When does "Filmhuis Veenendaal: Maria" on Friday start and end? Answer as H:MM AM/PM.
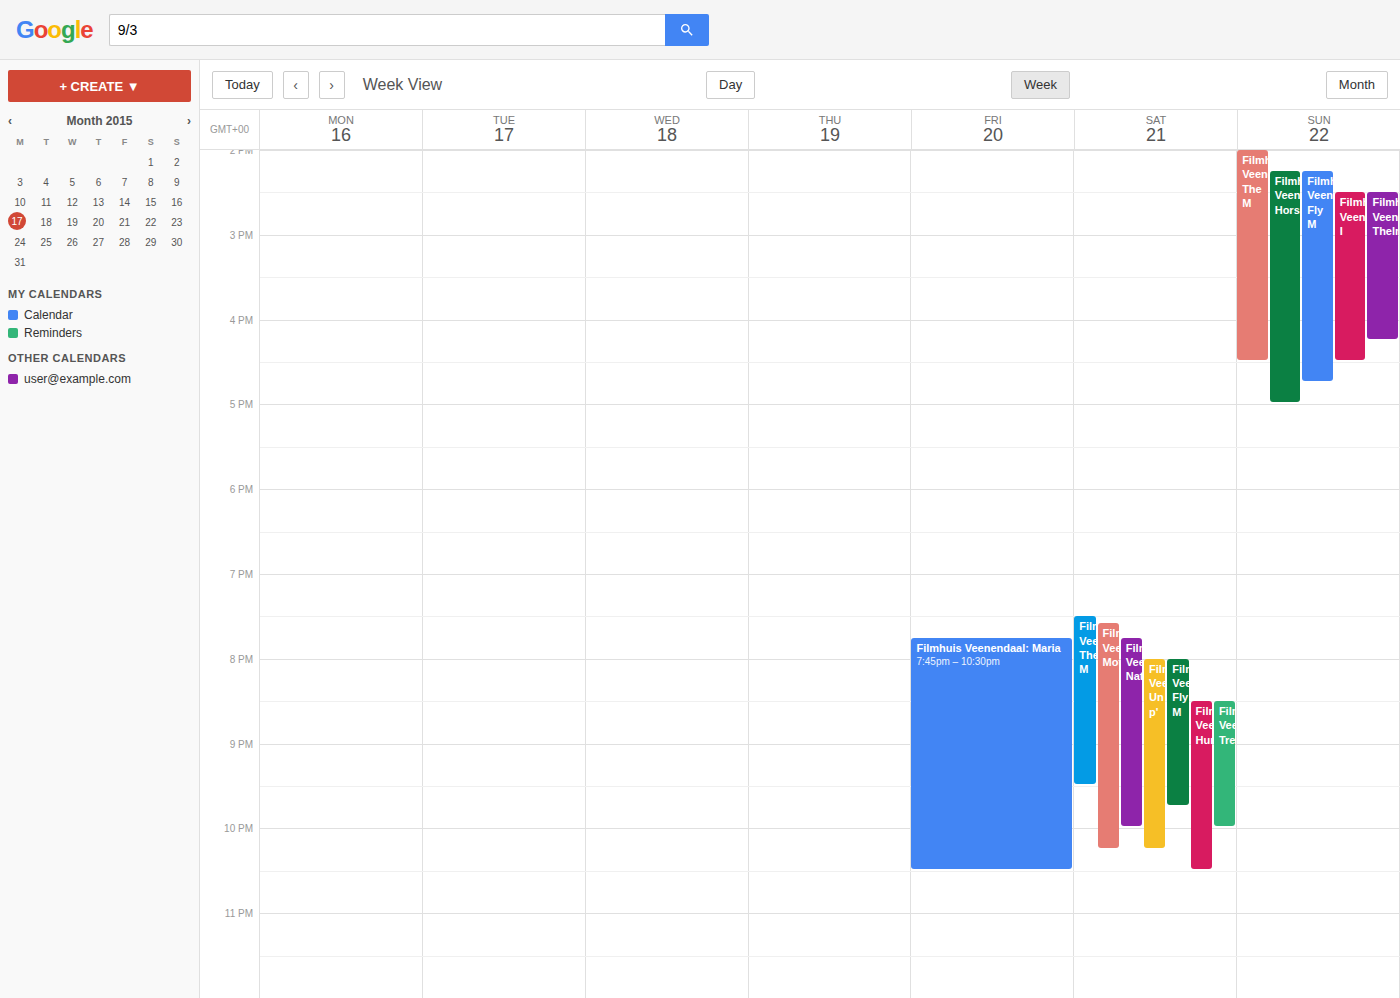
7:45 PM to 10:30 PM